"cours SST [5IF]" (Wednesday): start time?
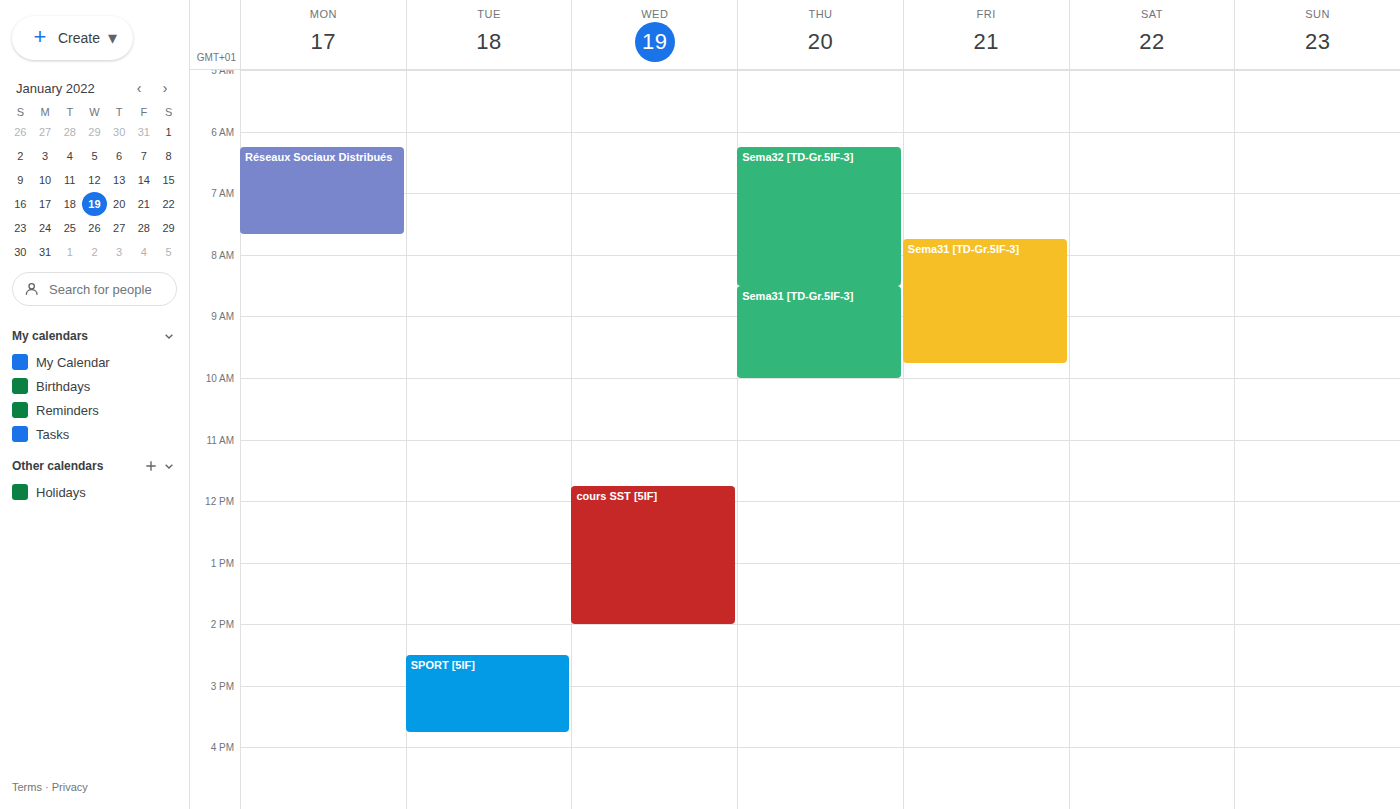
11:45 AM